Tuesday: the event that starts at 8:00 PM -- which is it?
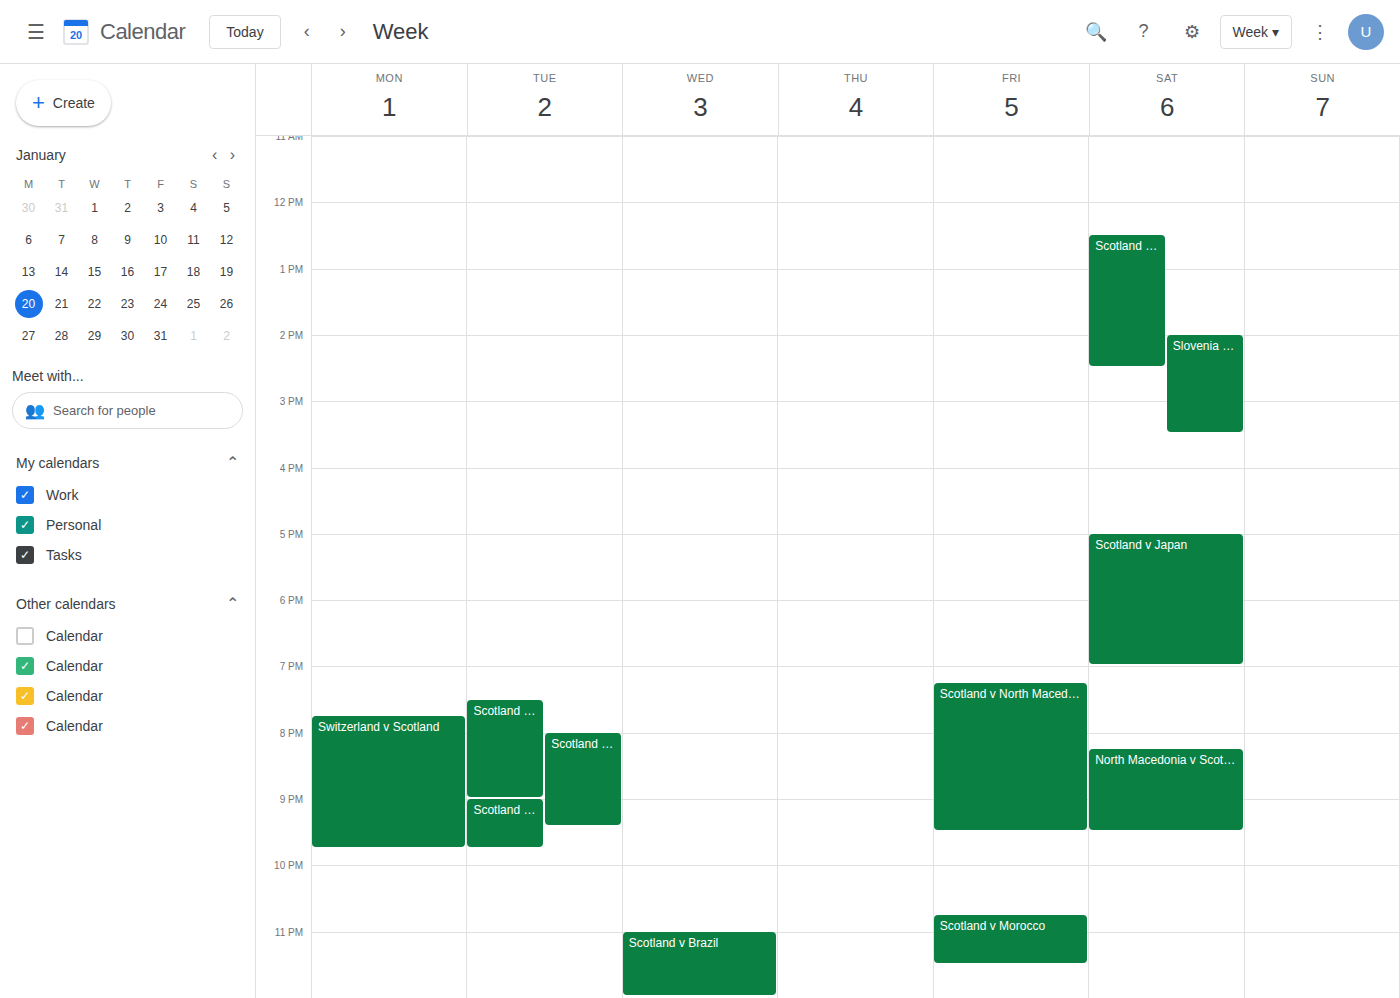
"Scotland v Slovenia"